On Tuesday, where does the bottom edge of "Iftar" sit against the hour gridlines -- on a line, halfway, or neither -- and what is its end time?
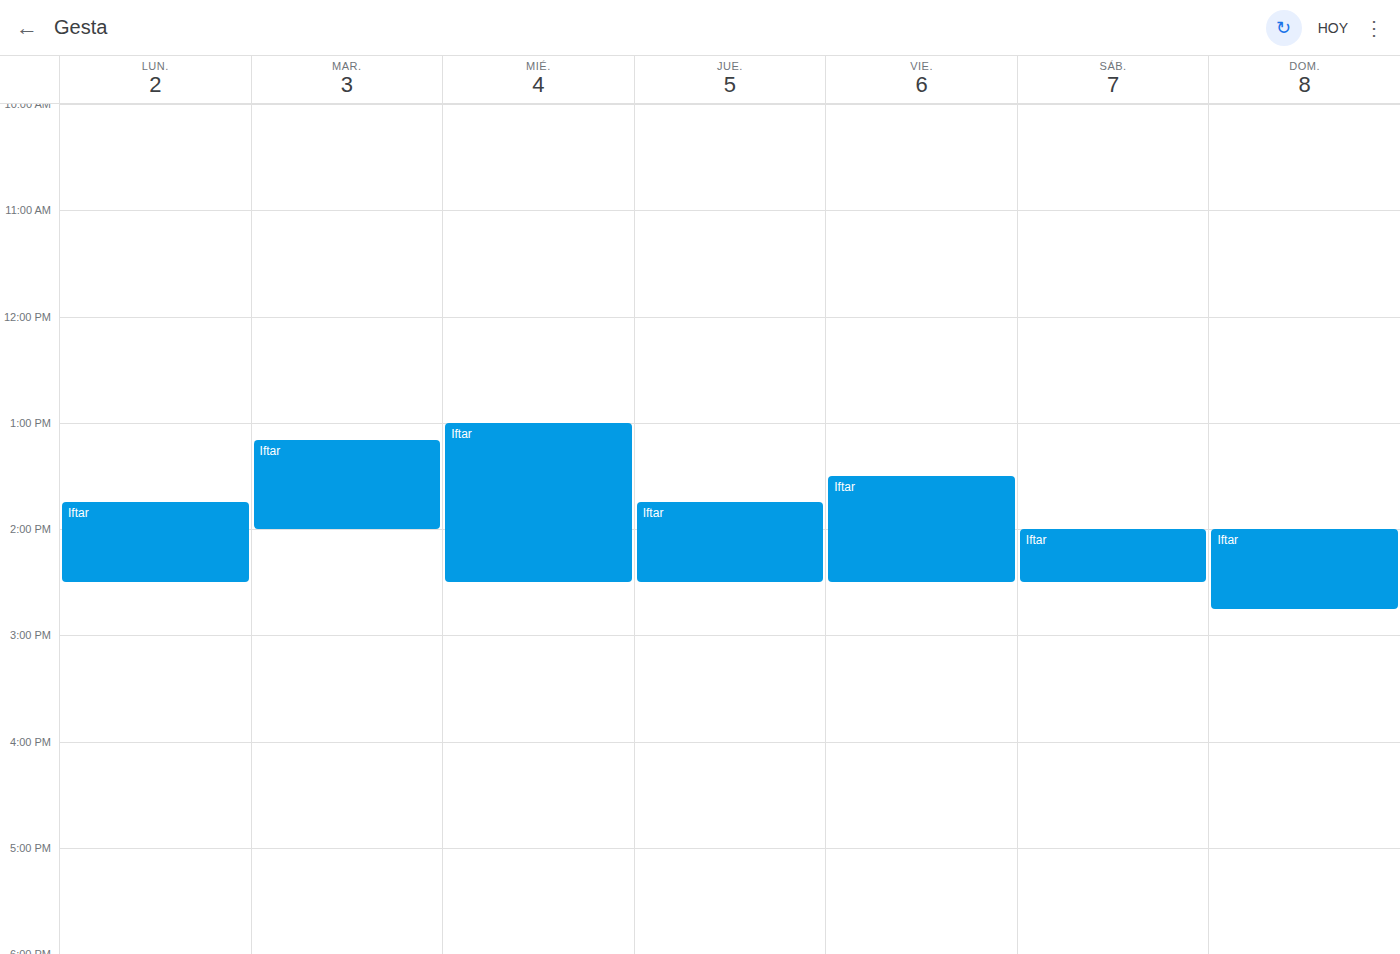
2:00 PM -- exactly on the 2 PM line.